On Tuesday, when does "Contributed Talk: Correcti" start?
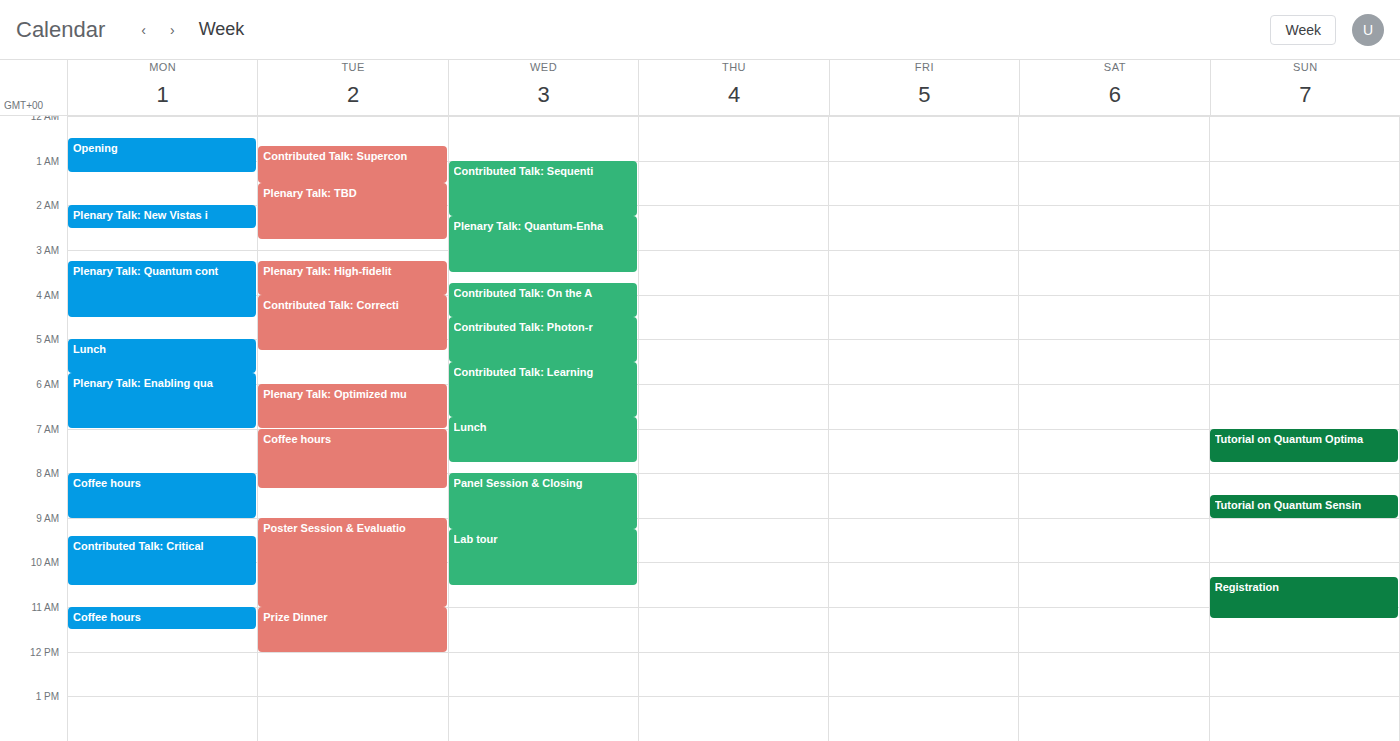
4:00 AM